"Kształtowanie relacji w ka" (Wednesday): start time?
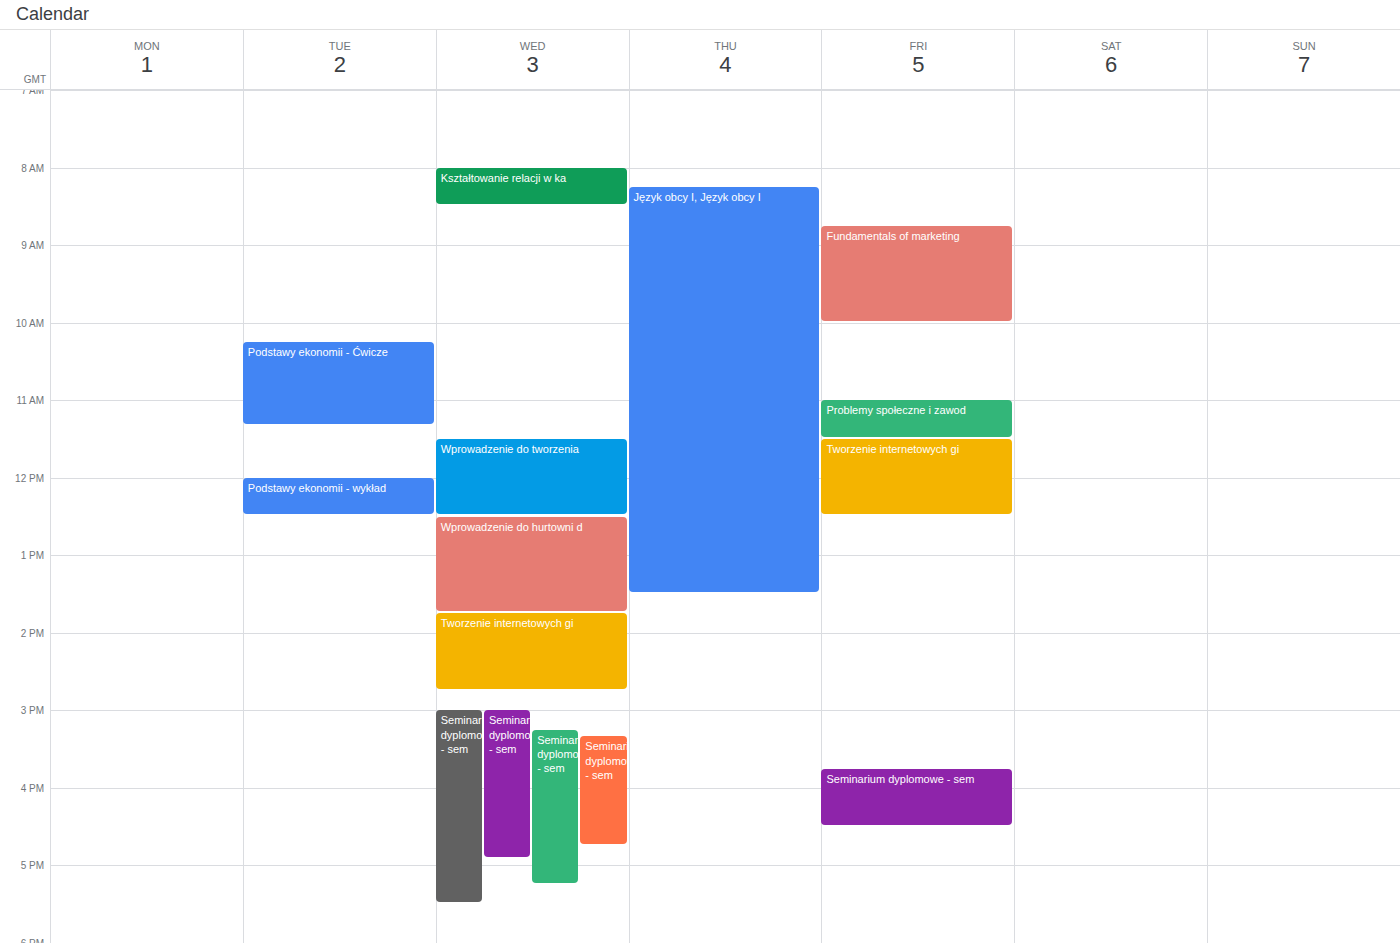
08:00